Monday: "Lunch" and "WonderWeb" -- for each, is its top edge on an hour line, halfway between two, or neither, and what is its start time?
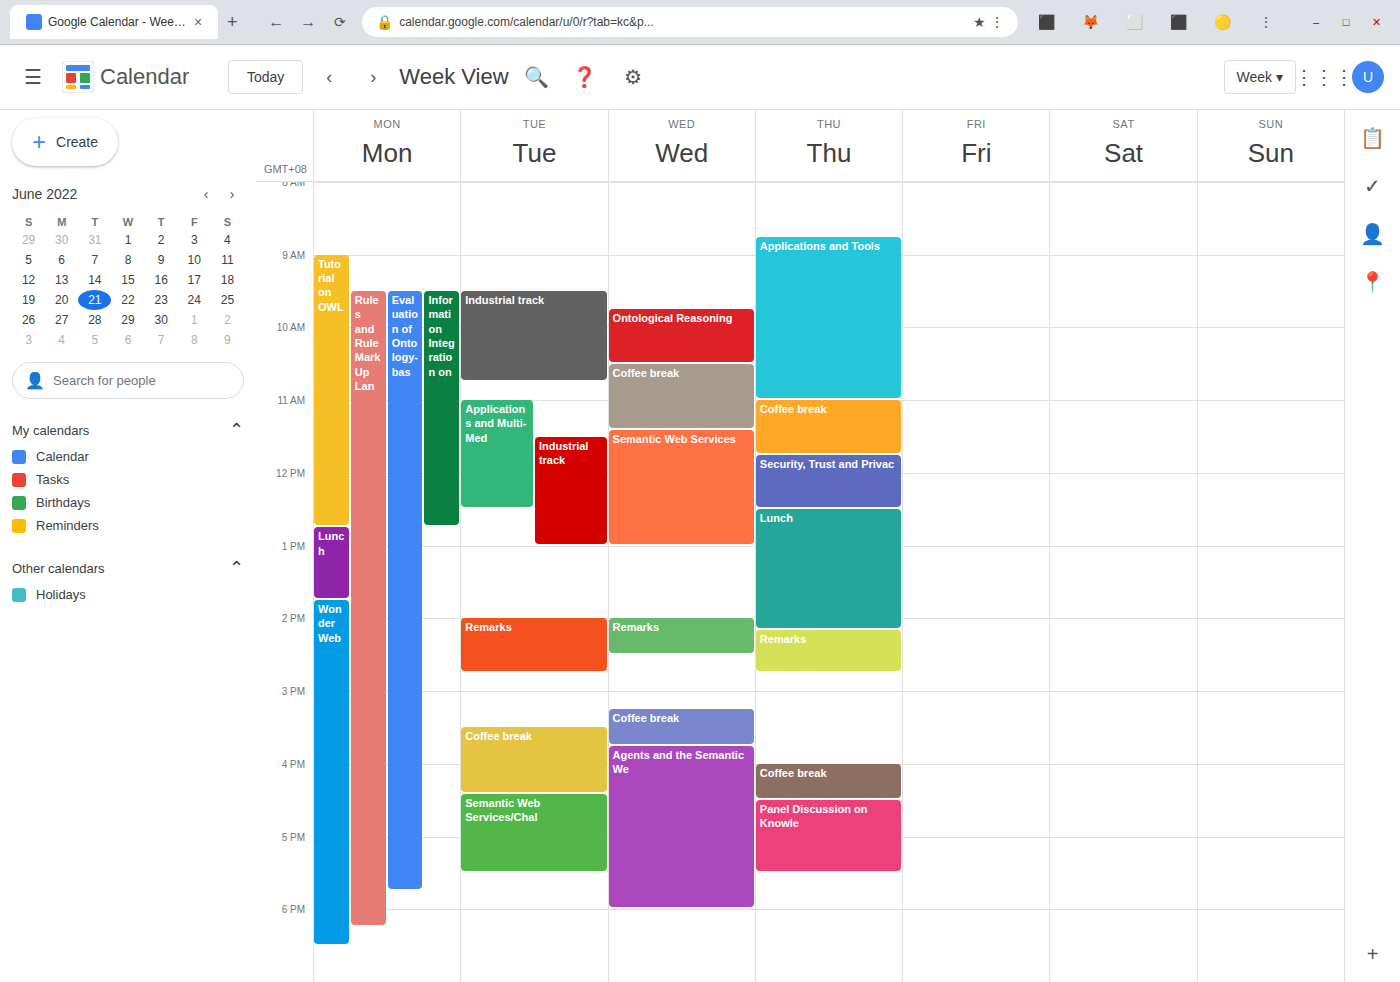
"Lunch": 12:45 PM, neither: three quarters of the way from the 12 PM line to the 1 PM line. "WonderWeb": 1:45 PM, neither: three quarters of the way from the 1 PM line to the 2 PM line.